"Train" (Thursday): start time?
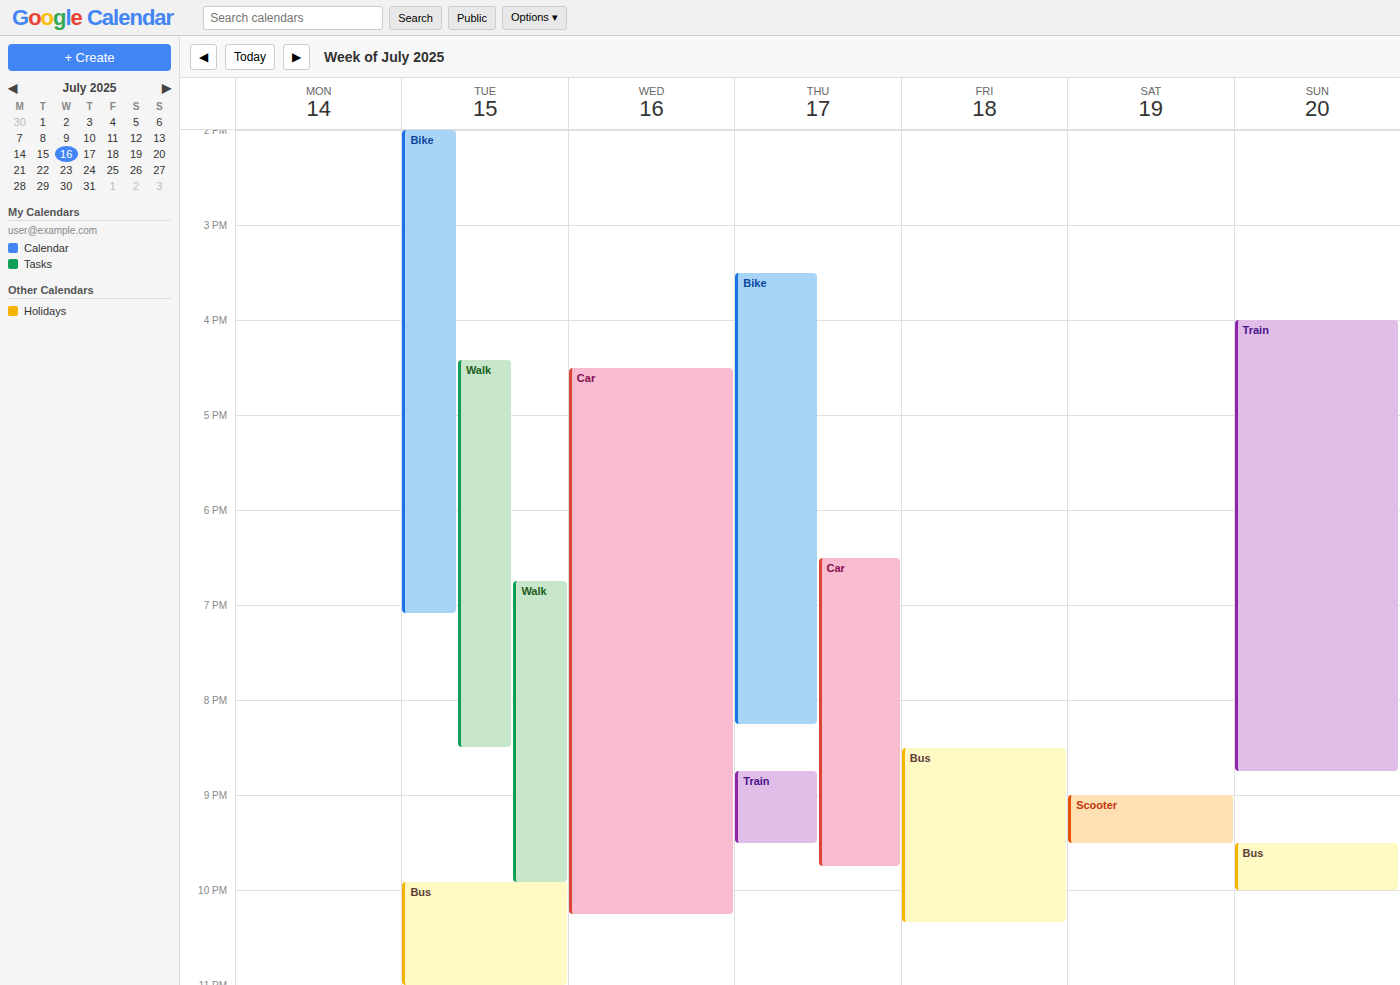
8:45 PM